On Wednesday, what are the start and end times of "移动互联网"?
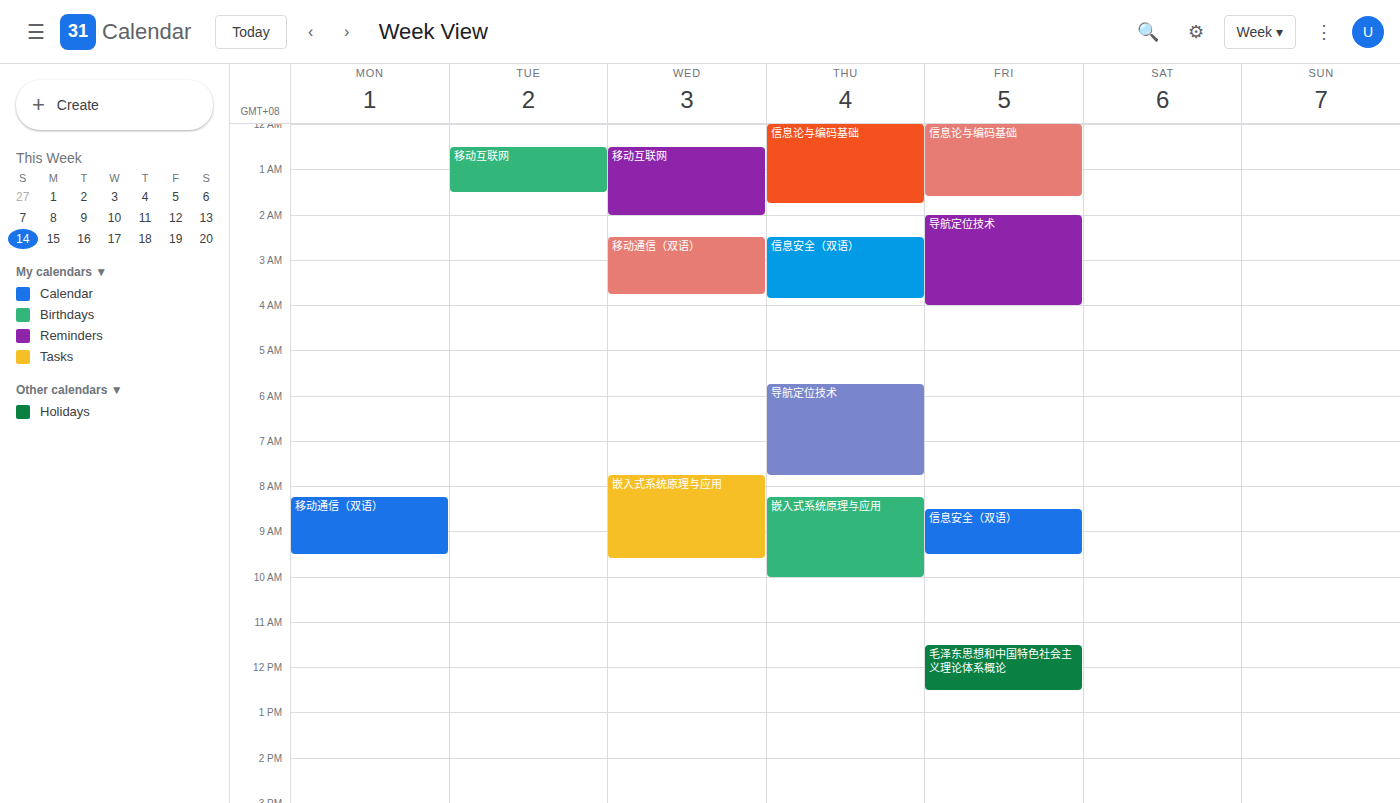
12:30 AM to 2:00 AM